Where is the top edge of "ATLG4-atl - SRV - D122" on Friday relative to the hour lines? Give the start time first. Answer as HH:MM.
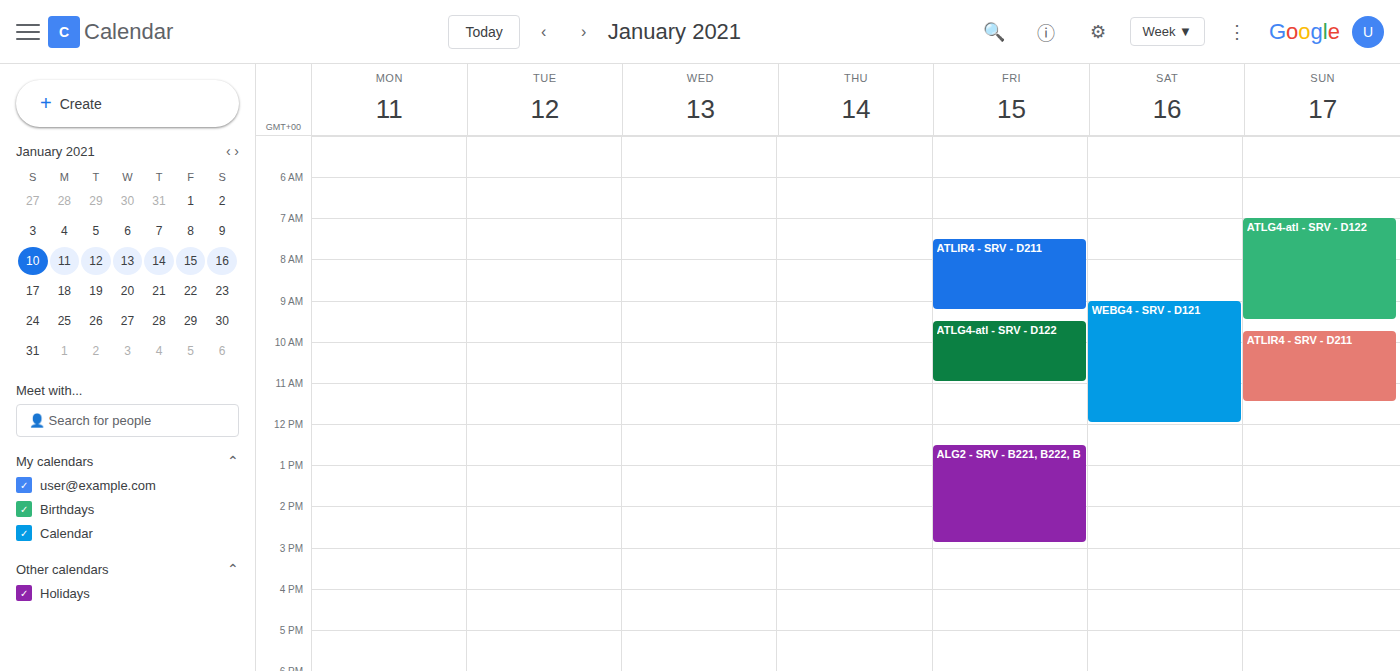
09:30 -- halfway between the 09:00 and 10:00 lines.